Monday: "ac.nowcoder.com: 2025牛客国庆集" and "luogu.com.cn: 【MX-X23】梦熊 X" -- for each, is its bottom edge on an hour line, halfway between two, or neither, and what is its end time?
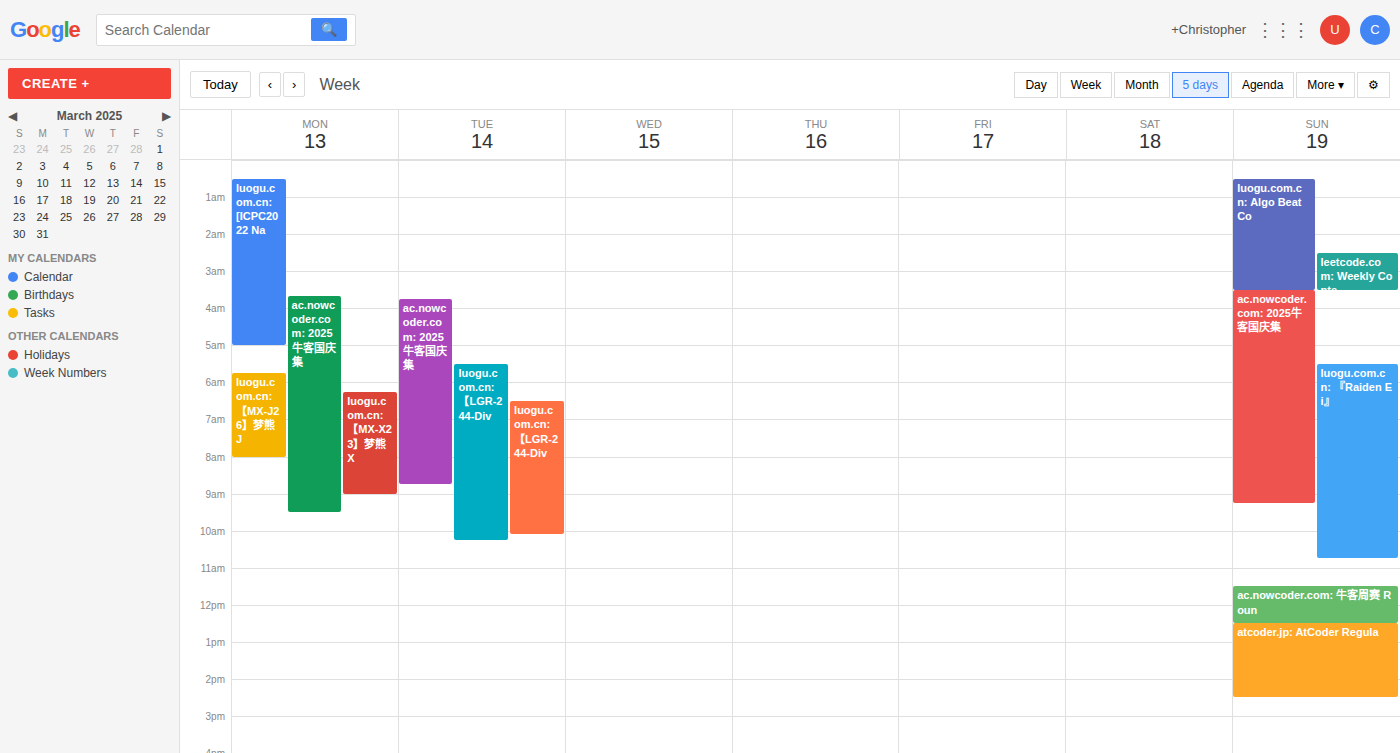
"ac.nowcoder.com: 2025牛客国庆集": 09:30, halfway between the 09:00 and 10:00 lines. "luogu.com.cn: 【MX-X23】梦熊 X": 09:00, exactly on the 09:00 line.